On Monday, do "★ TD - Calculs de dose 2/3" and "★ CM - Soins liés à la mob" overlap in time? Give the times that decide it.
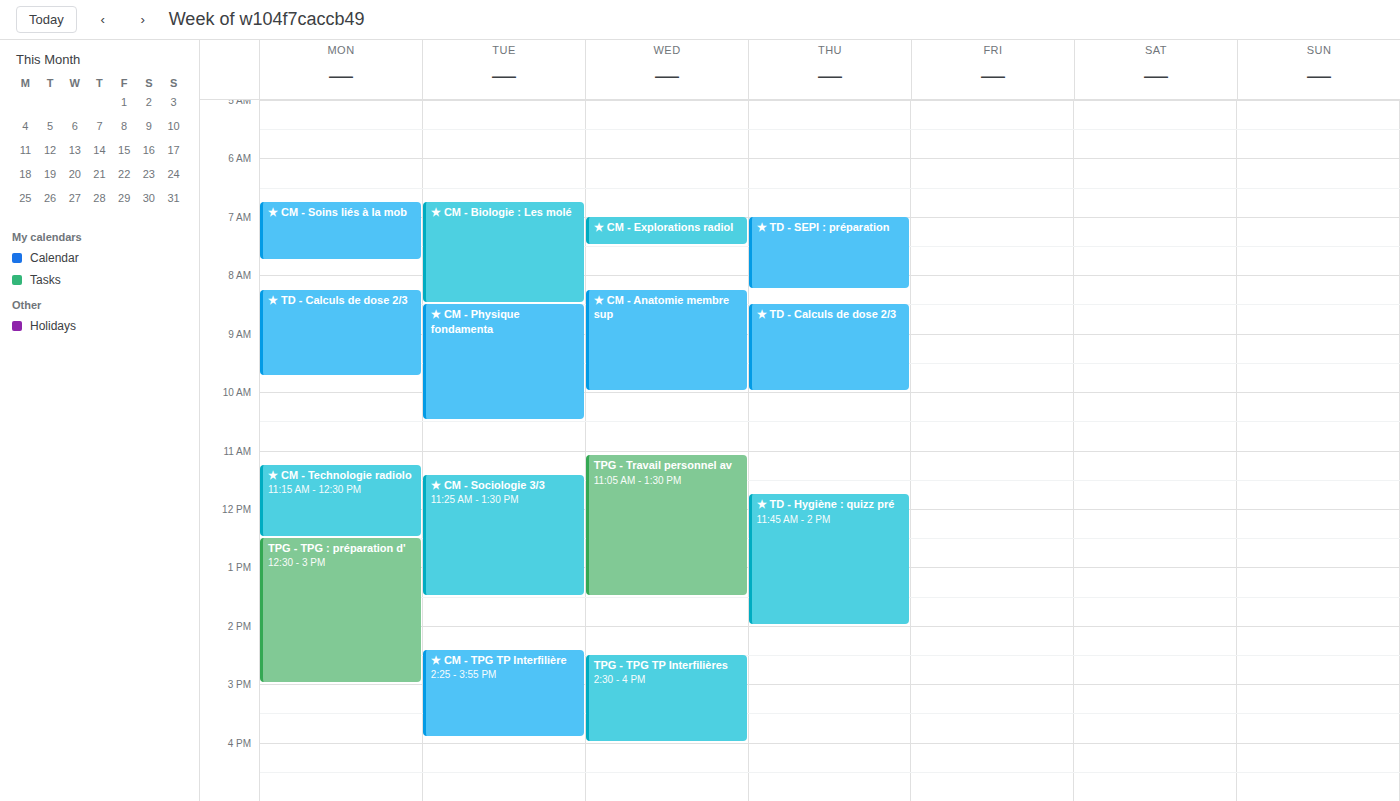
"★ CM - Soins liés à la mob" ends at 7:45 AM and "★ TD - Calculs de dose 2/3" starts at 8:15 AM -- no overlap.